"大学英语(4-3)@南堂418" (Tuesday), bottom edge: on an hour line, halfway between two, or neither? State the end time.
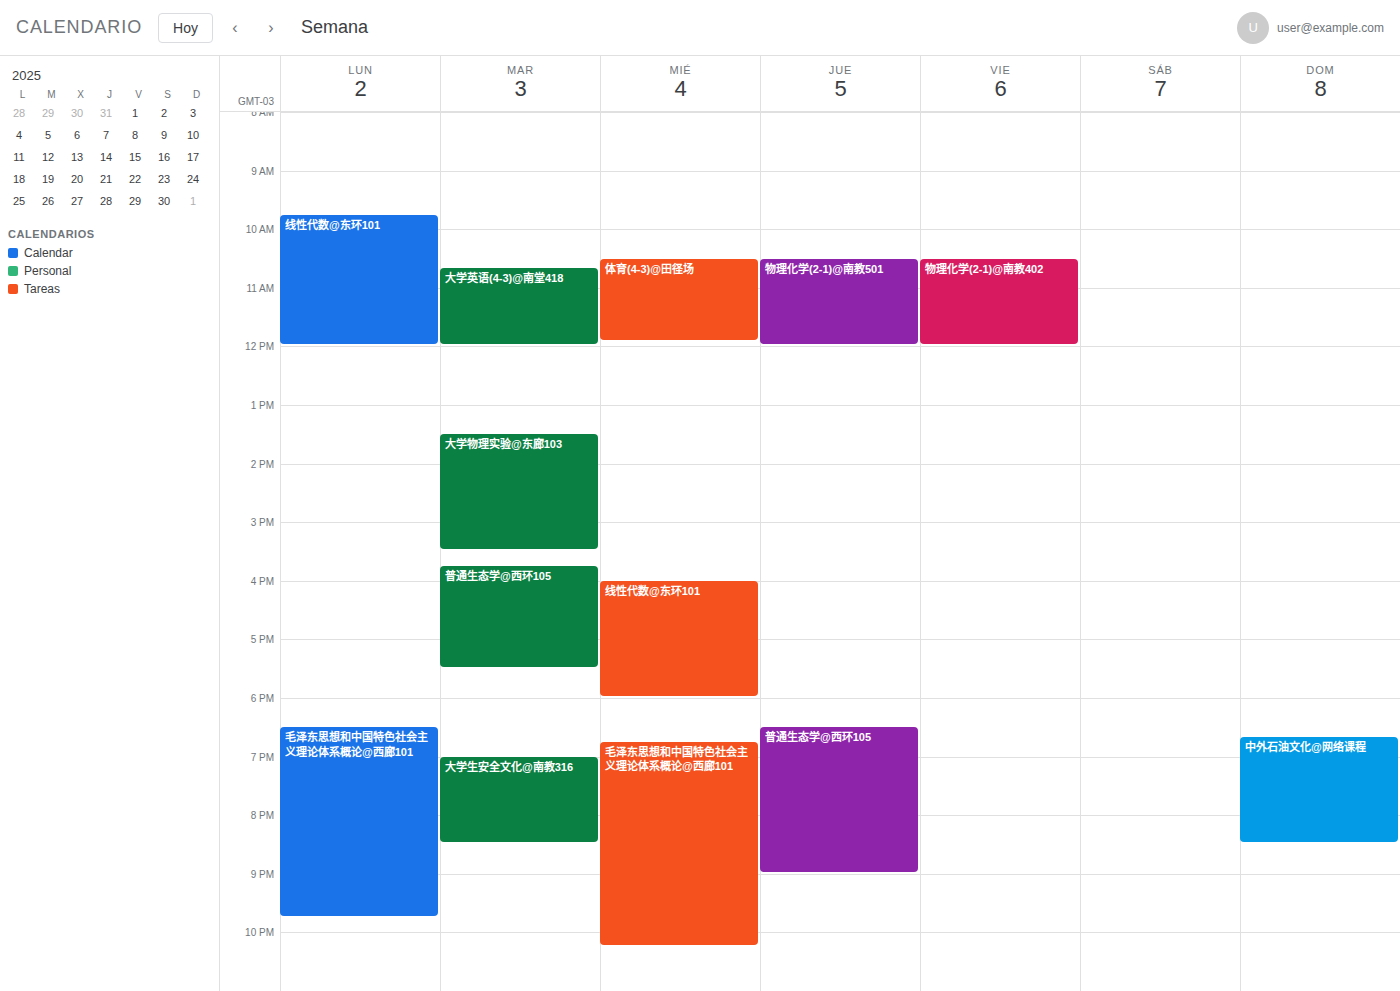
12:00 -- exactly on the 12:00 line.